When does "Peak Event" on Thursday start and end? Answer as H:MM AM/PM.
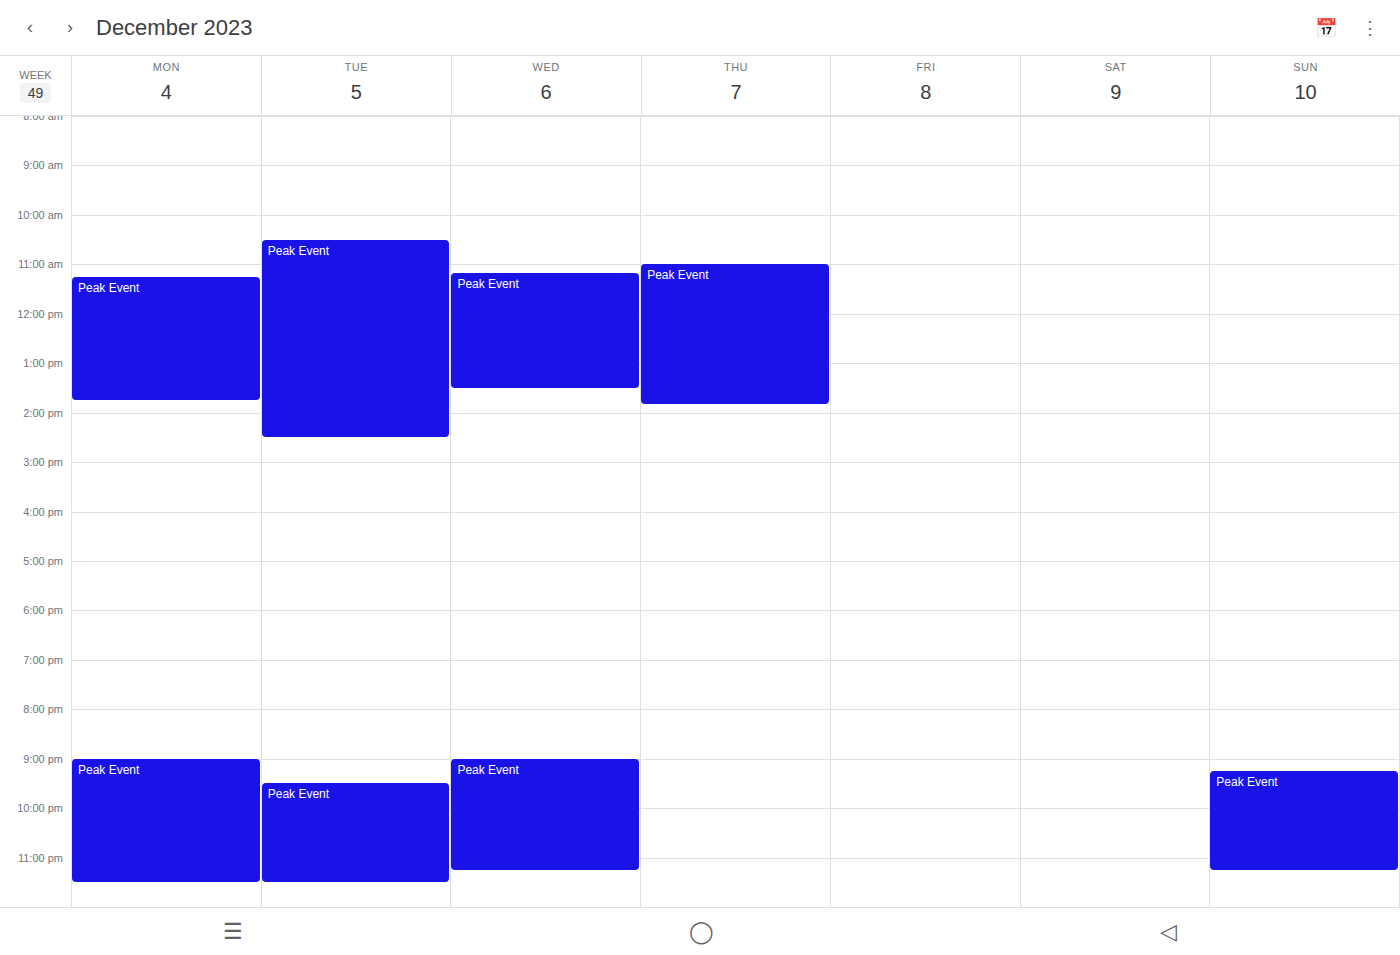
11:00 AM to 1:50 PM